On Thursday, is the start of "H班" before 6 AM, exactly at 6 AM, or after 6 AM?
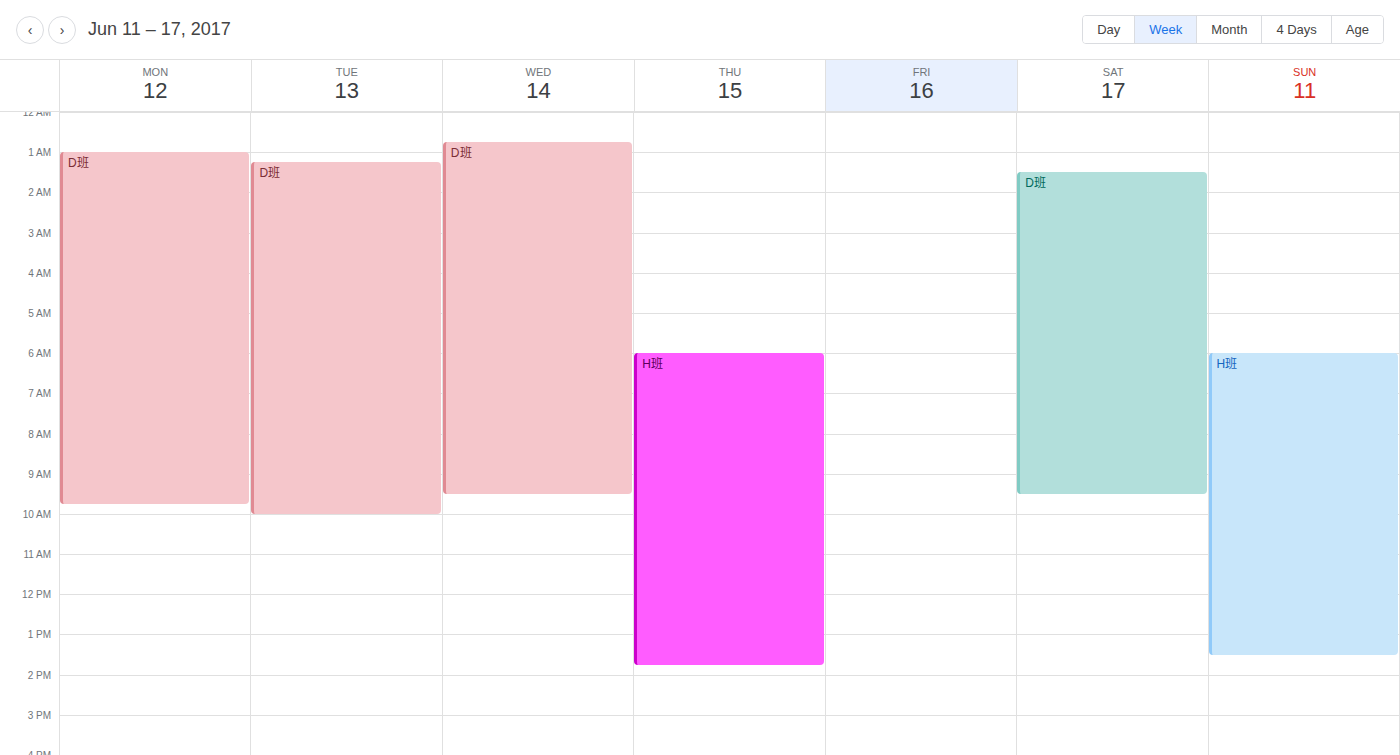
6:00 AM -- exactly at 6 AM, on the 6 AM line.